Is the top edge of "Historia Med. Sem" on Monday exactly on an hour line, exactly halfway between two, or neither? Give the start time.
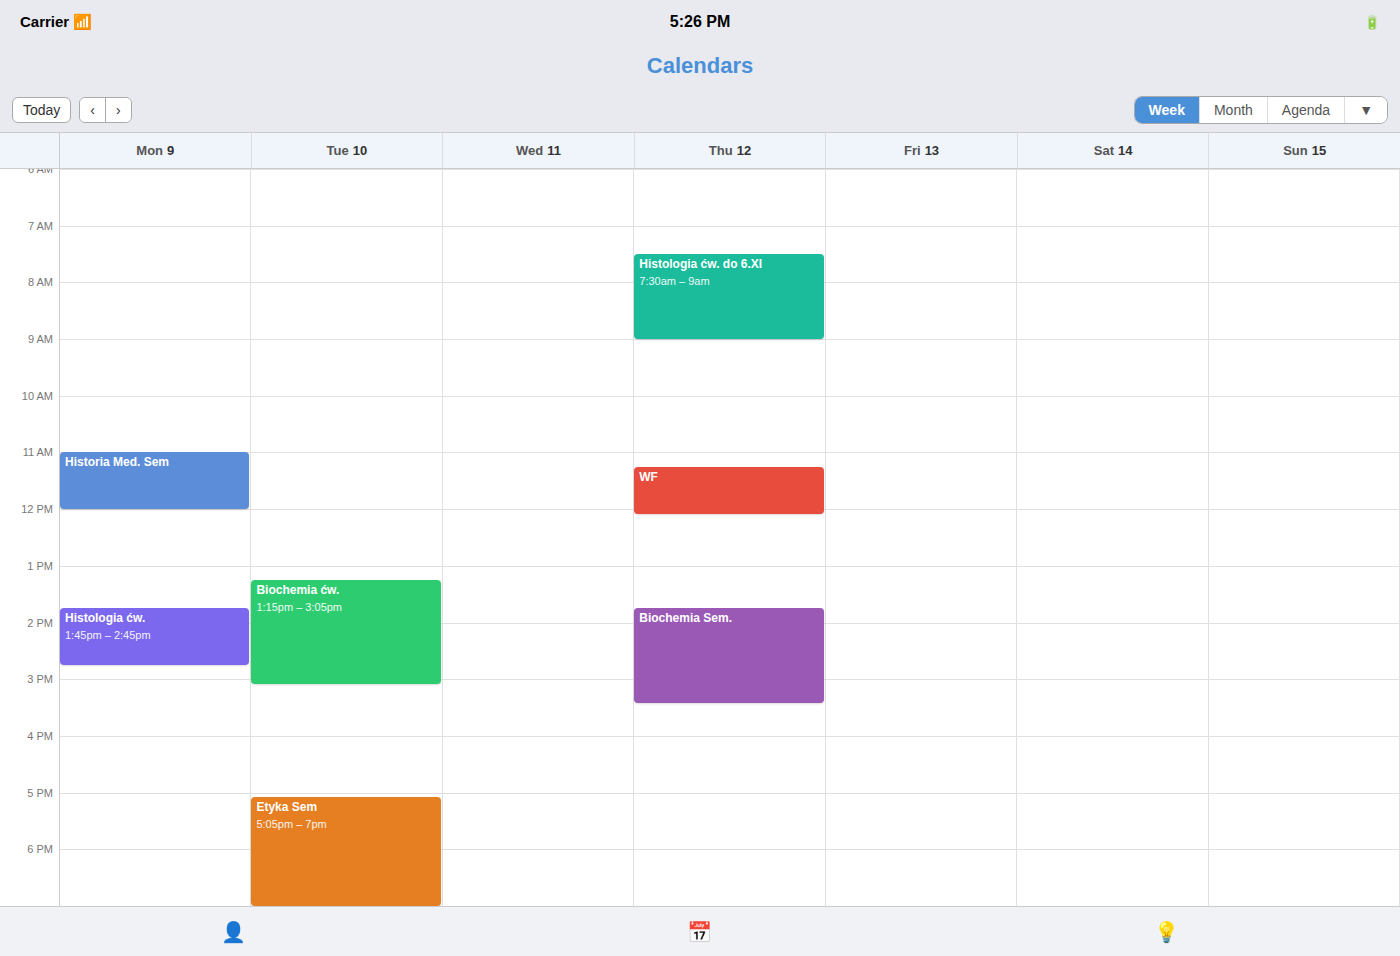
11:00 AM -- exactly on the 11 AM line.